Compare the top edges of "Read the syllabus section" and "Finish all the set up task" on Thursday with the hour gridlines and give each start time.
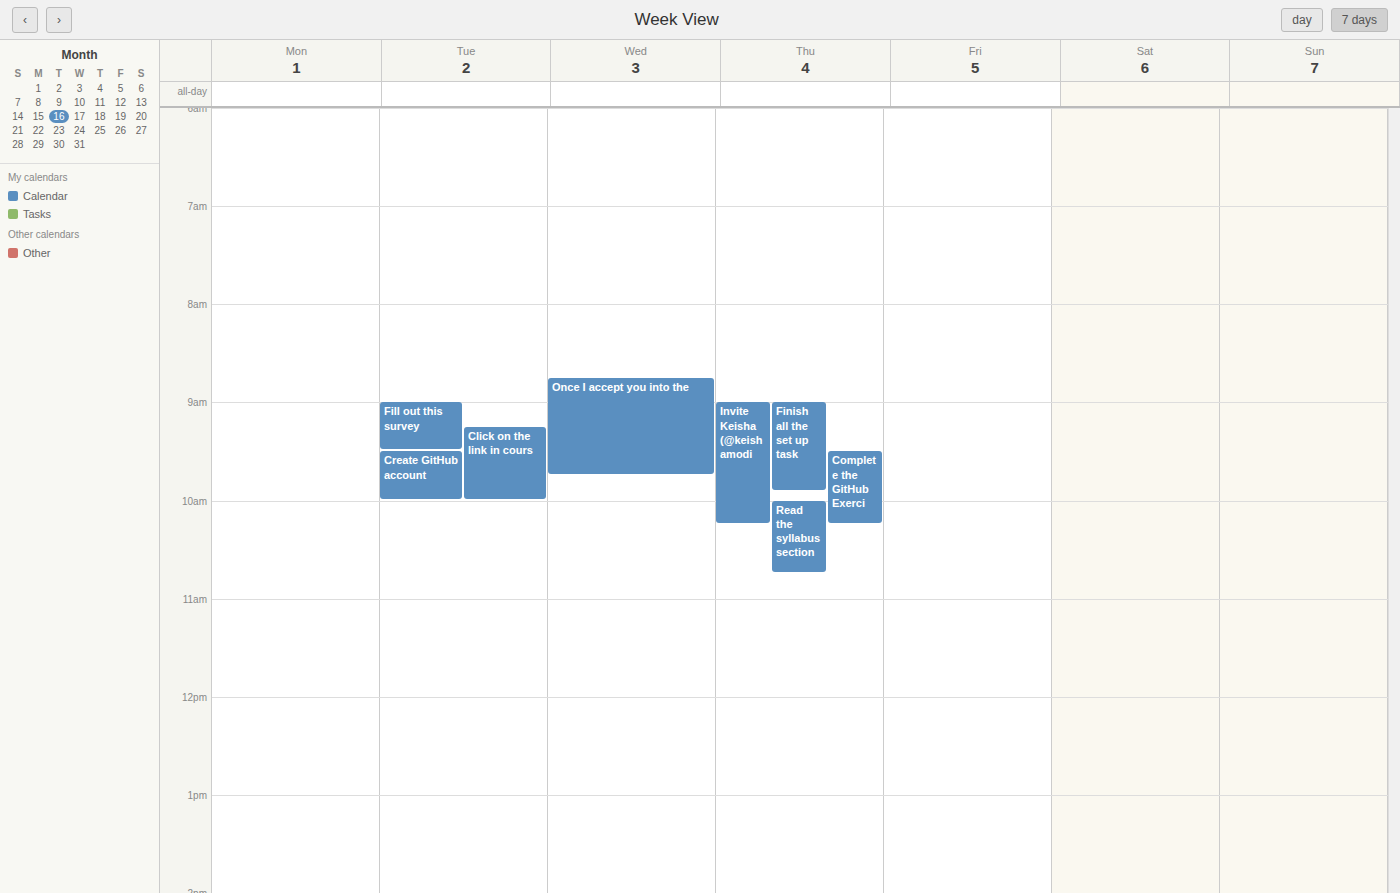
"Read the syllabus section": 10:00 AM, exactly on the 10 AM line. "Finish all the set up task": 9:00 AM, exactly on the 9 AM line.